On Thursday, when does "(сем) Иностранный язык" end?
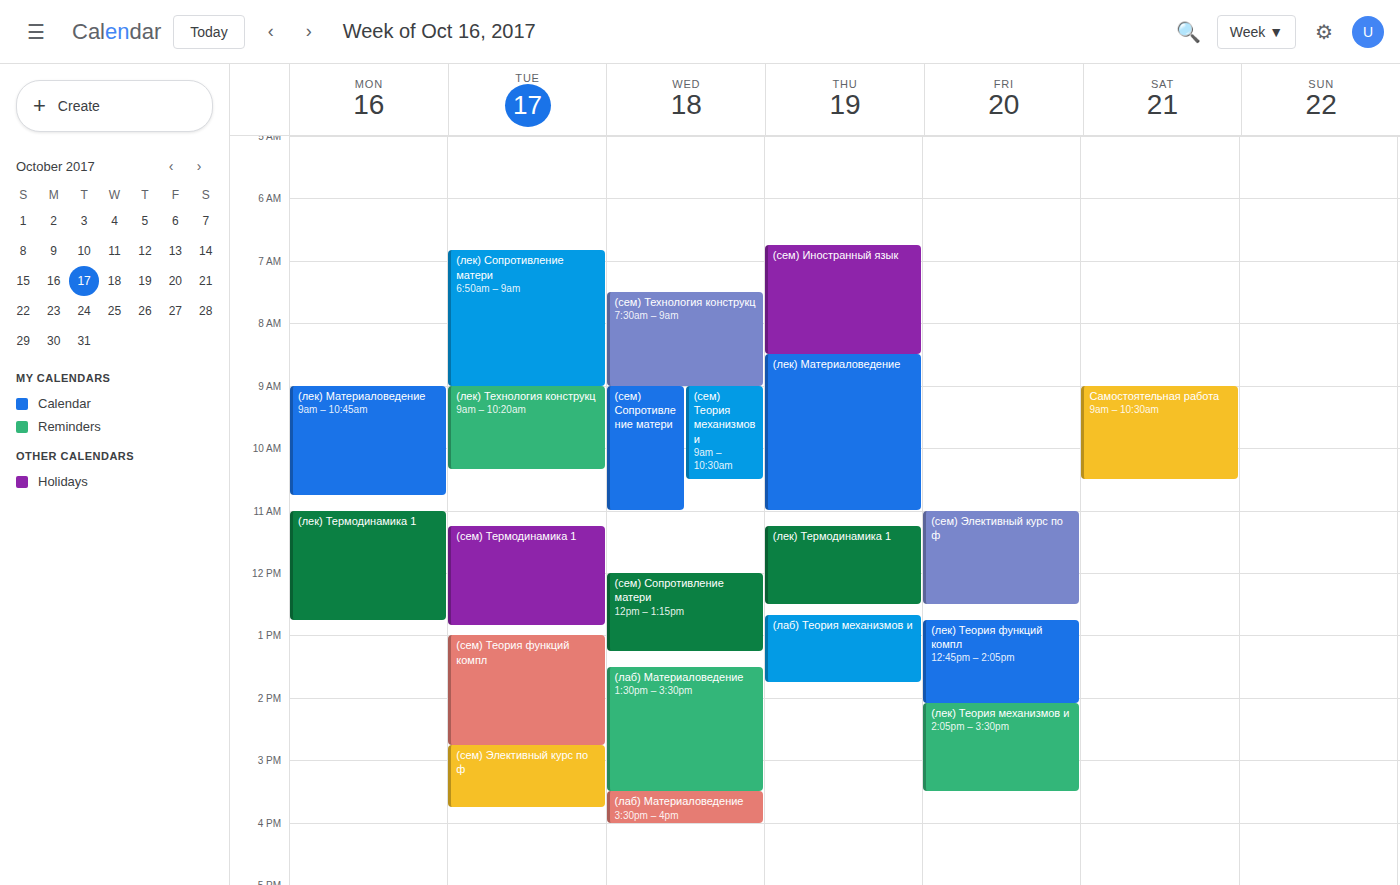
8:30 AM